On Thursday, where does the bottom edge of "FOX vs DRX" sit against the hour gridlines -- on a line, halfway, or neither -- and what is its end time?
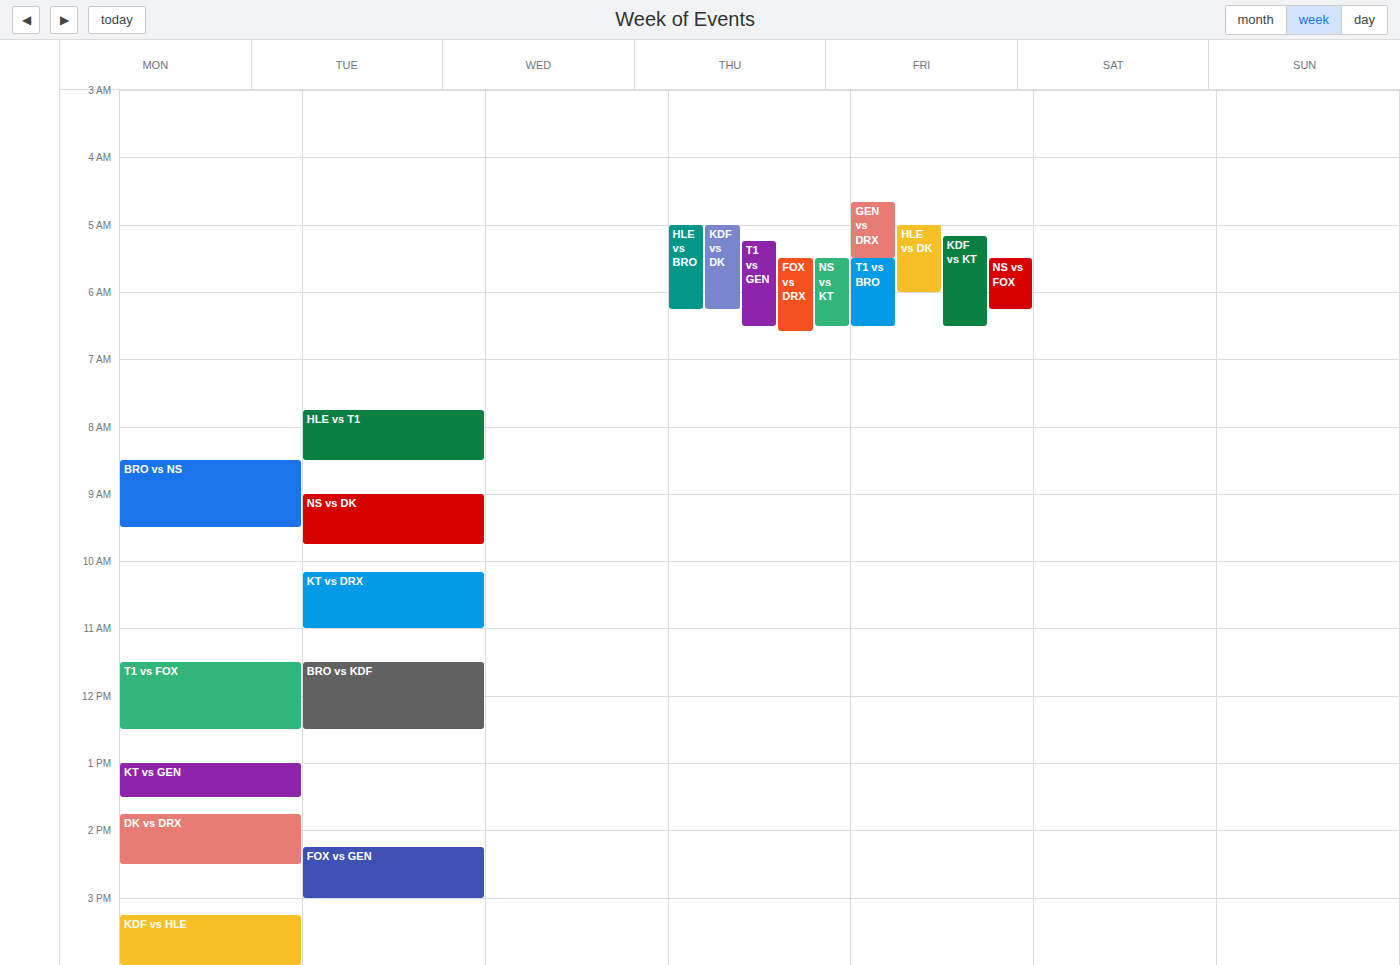
6:35 AM -- neither: 35 minutes below the 6 AM line and 25 minutes above the 7 AM line.